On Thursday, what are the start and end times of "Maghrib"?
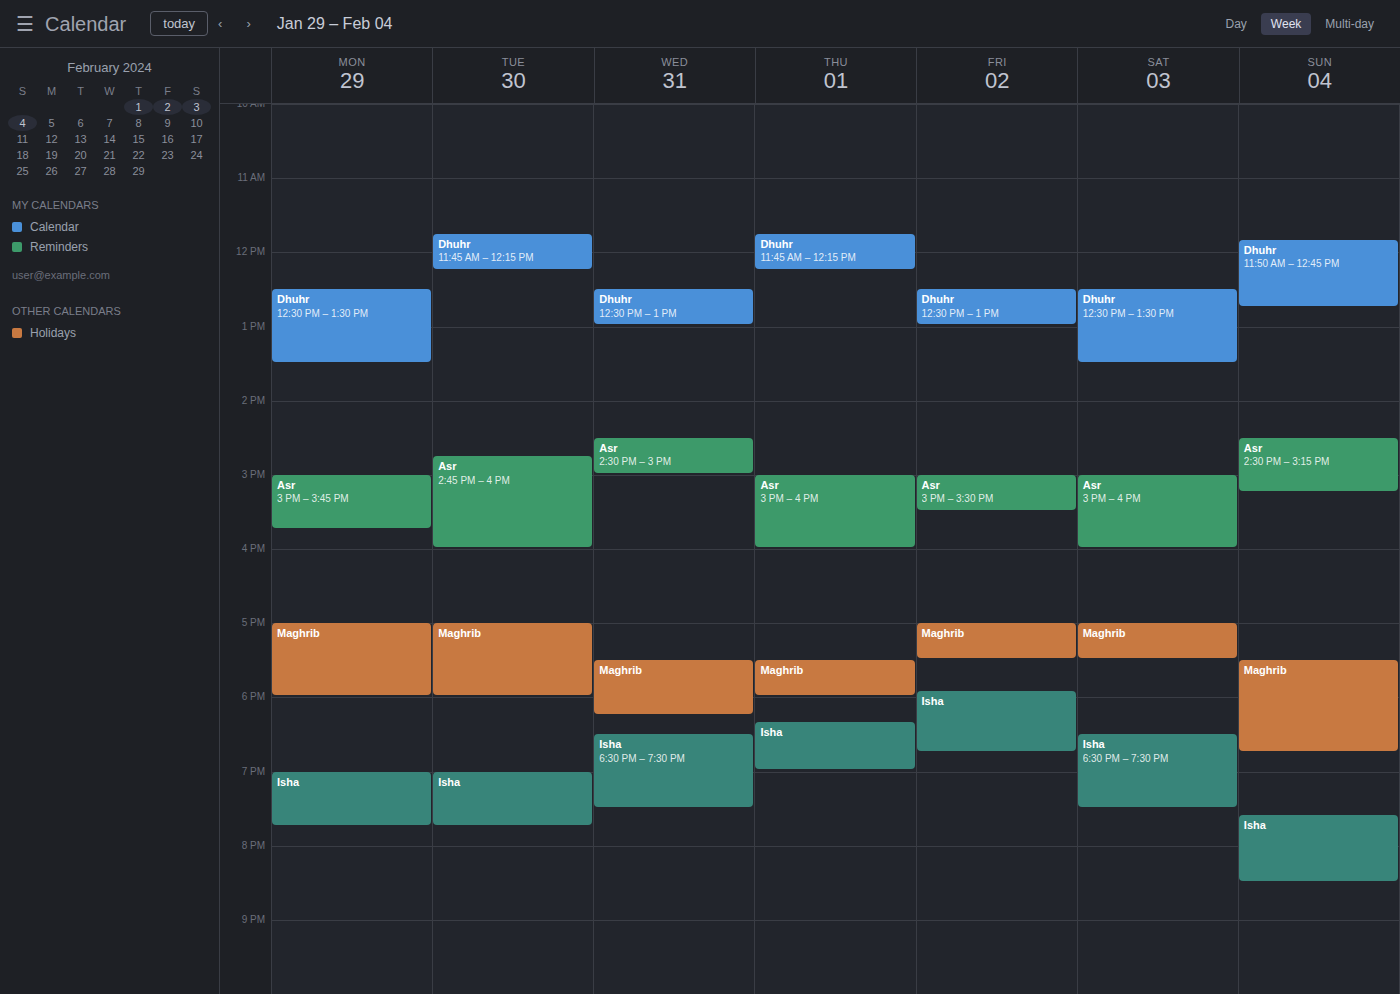
17:30 to 18:00